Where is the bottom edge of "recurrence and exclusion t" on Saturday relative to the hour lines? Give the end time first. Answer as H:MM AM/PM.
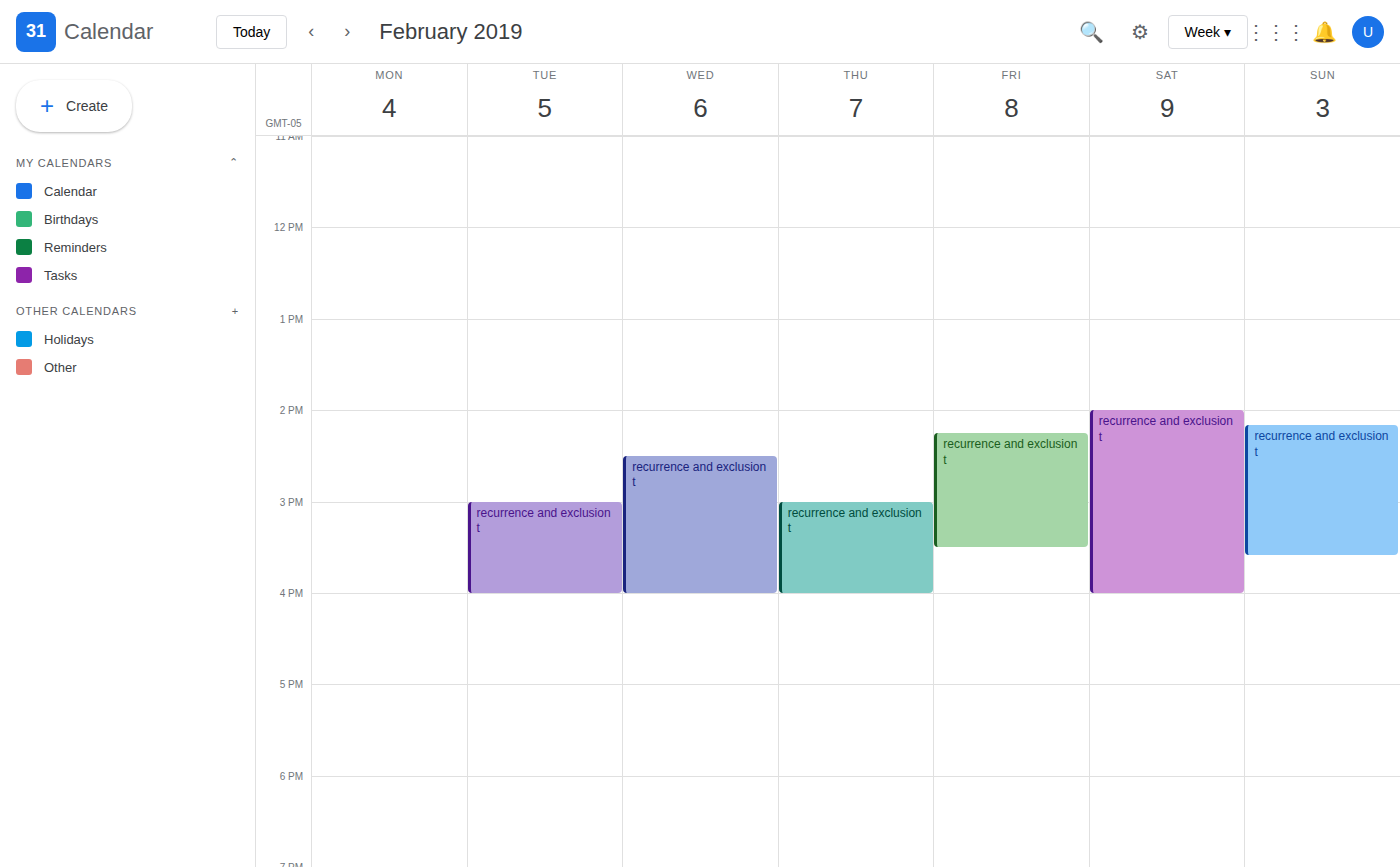
4:00 PM -- exactly on the 4 PM line.